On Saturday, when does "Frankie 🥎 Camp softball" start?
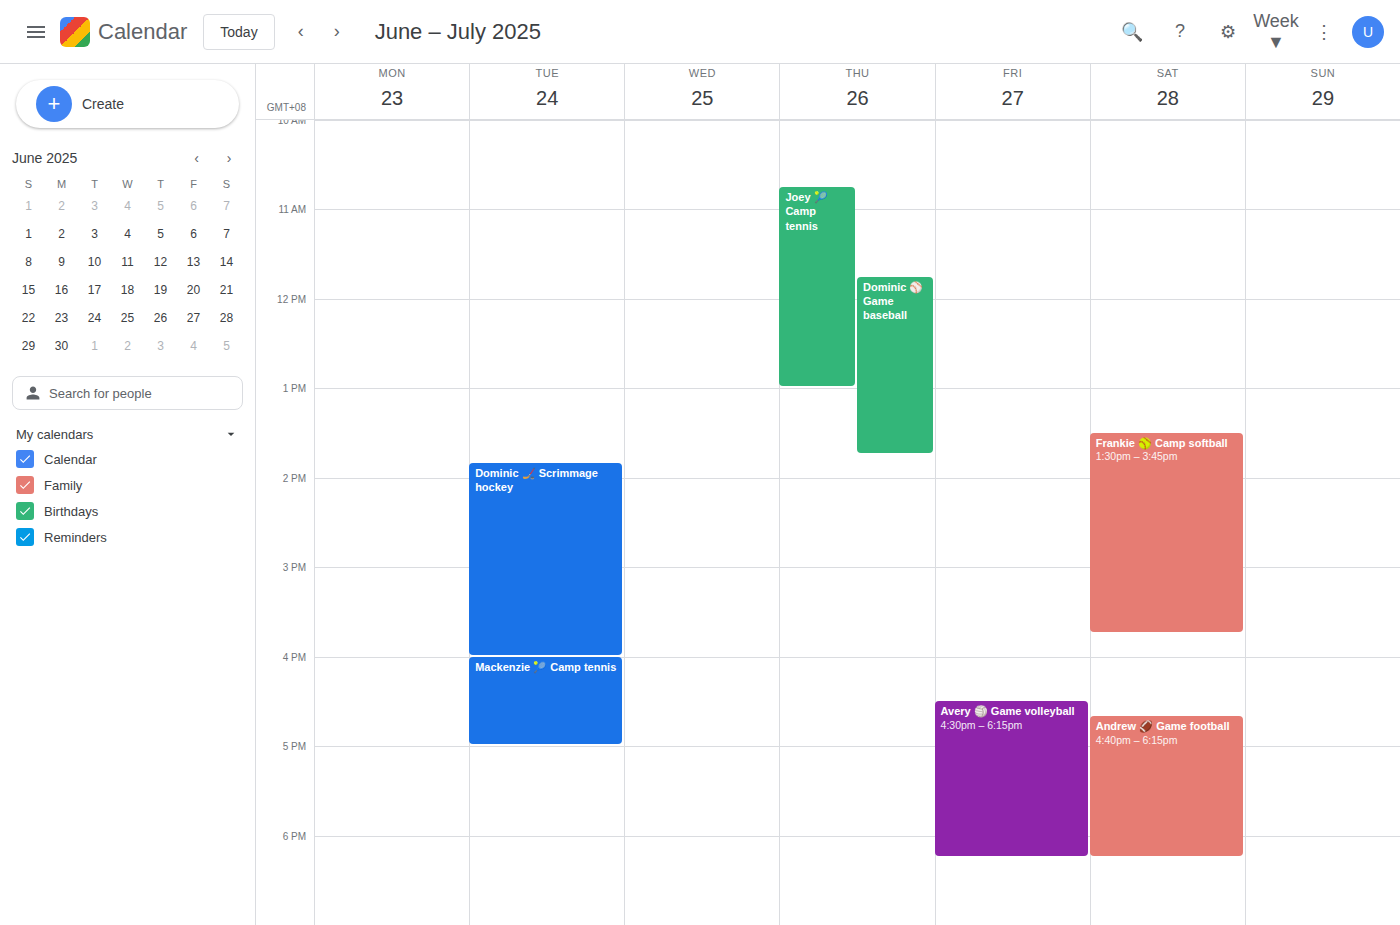
13:30